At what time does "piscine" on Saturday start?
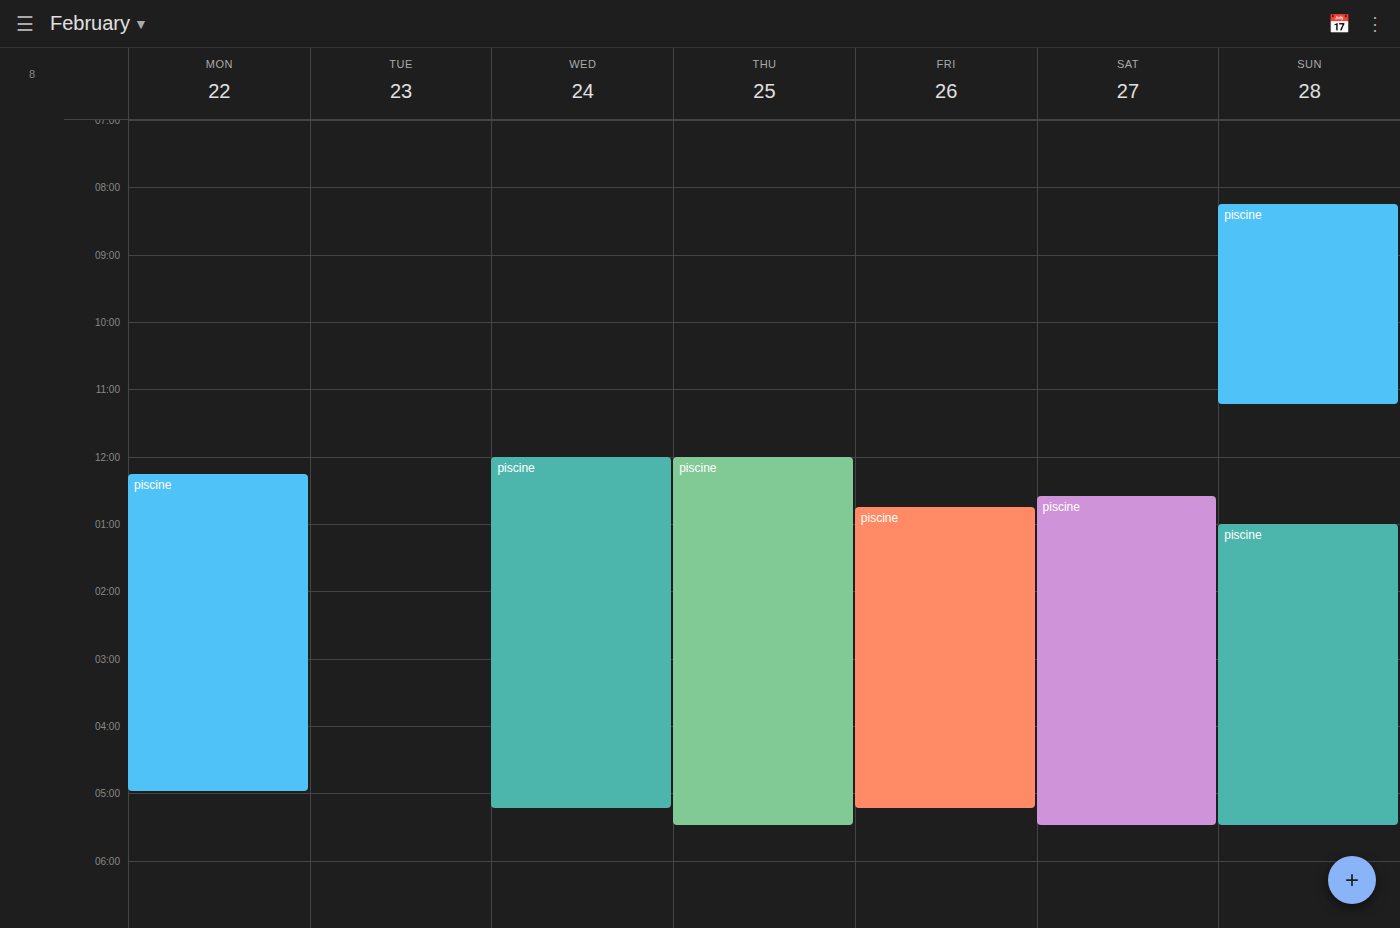
12:35 PM